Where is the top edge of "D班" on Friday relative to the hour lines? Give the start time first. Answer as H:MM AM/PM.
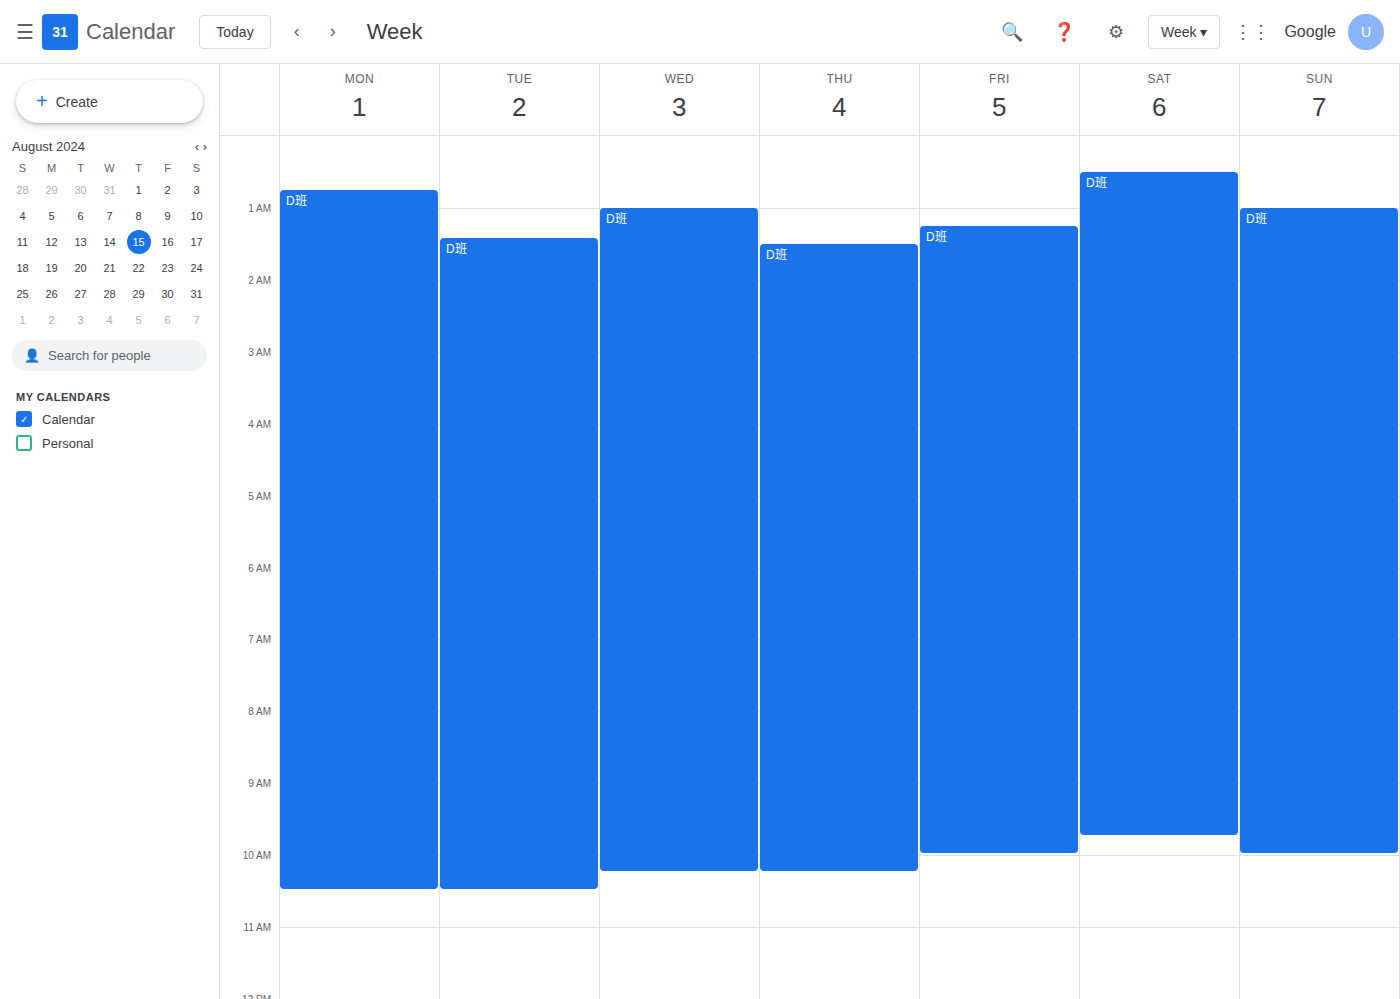
1:15 AM -- neither: a quarter of the way from the 1 AM line to the 2 AM line.